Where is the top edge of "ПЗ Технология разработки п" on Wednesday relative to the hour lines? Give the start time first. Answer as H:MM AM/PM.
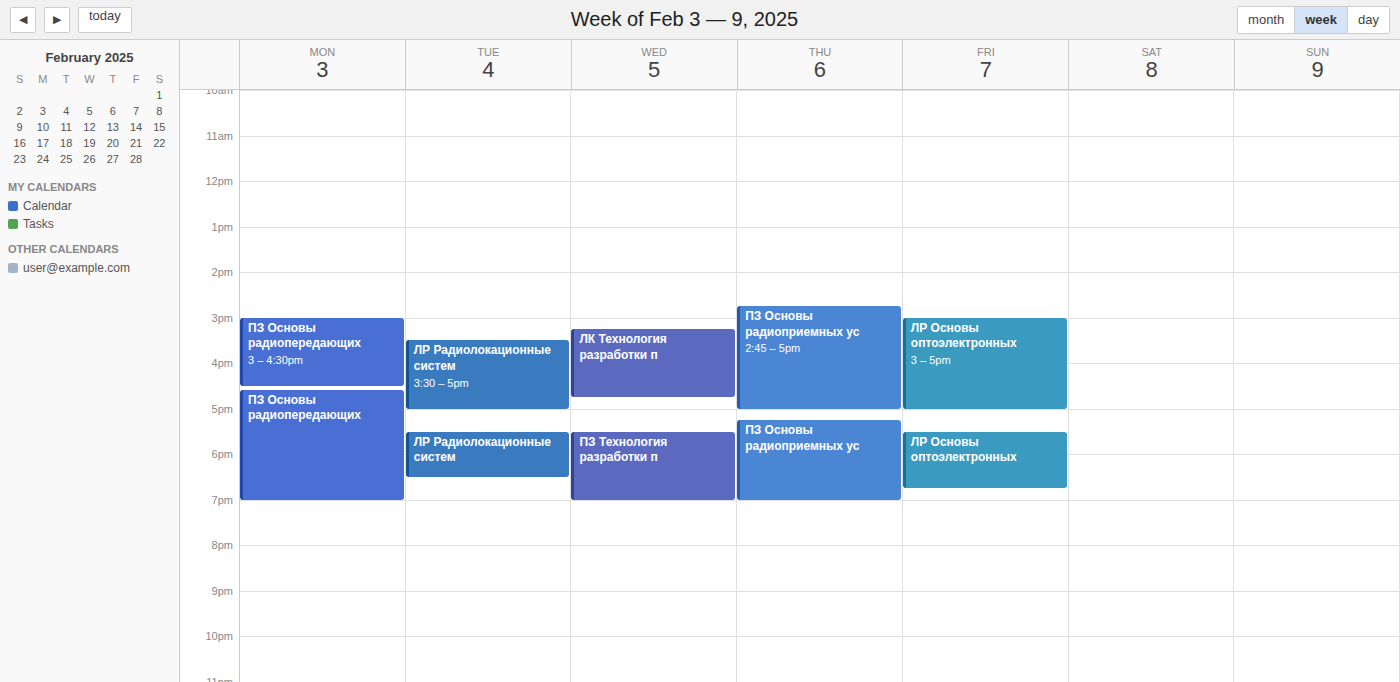
5:30 PM -- halfway between the 5 PM and 6 PM lines.